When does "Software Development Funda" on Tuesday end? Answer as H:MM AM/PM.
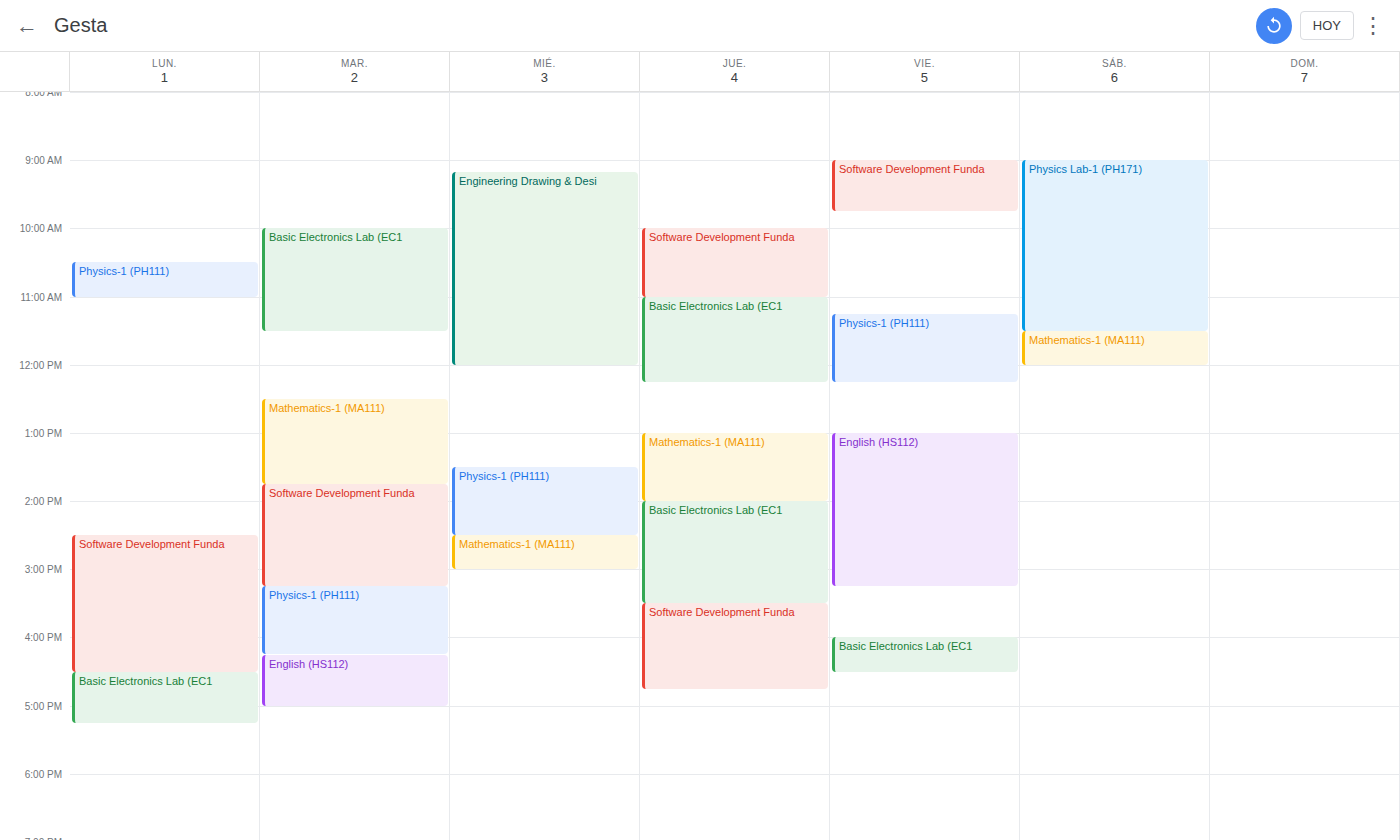
3:15 PM